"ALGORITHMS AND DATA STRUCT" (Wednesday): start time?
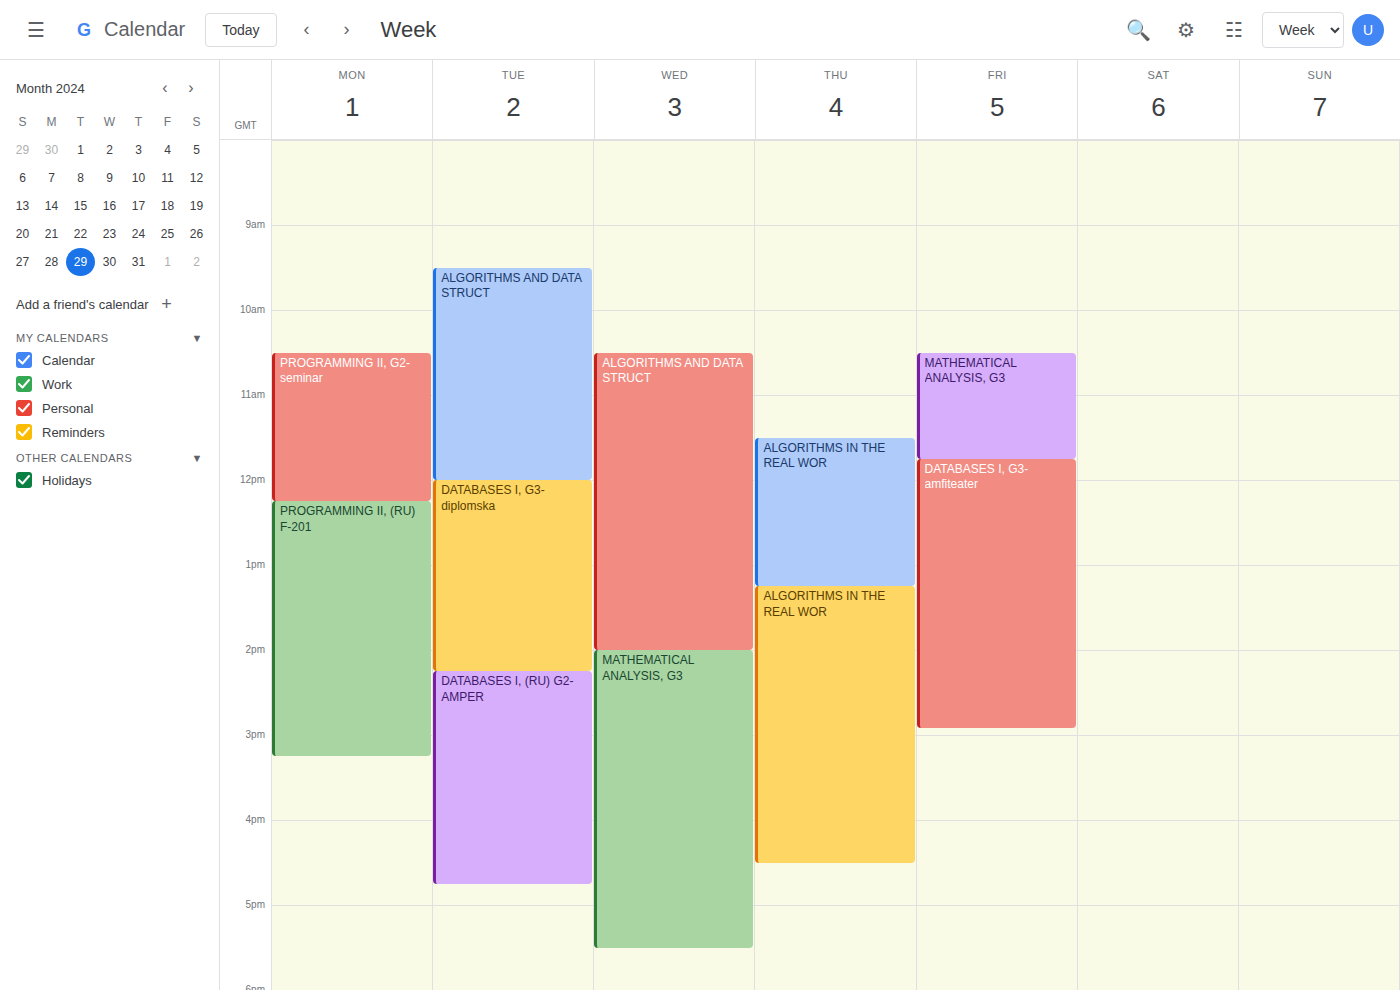
10:30 AM